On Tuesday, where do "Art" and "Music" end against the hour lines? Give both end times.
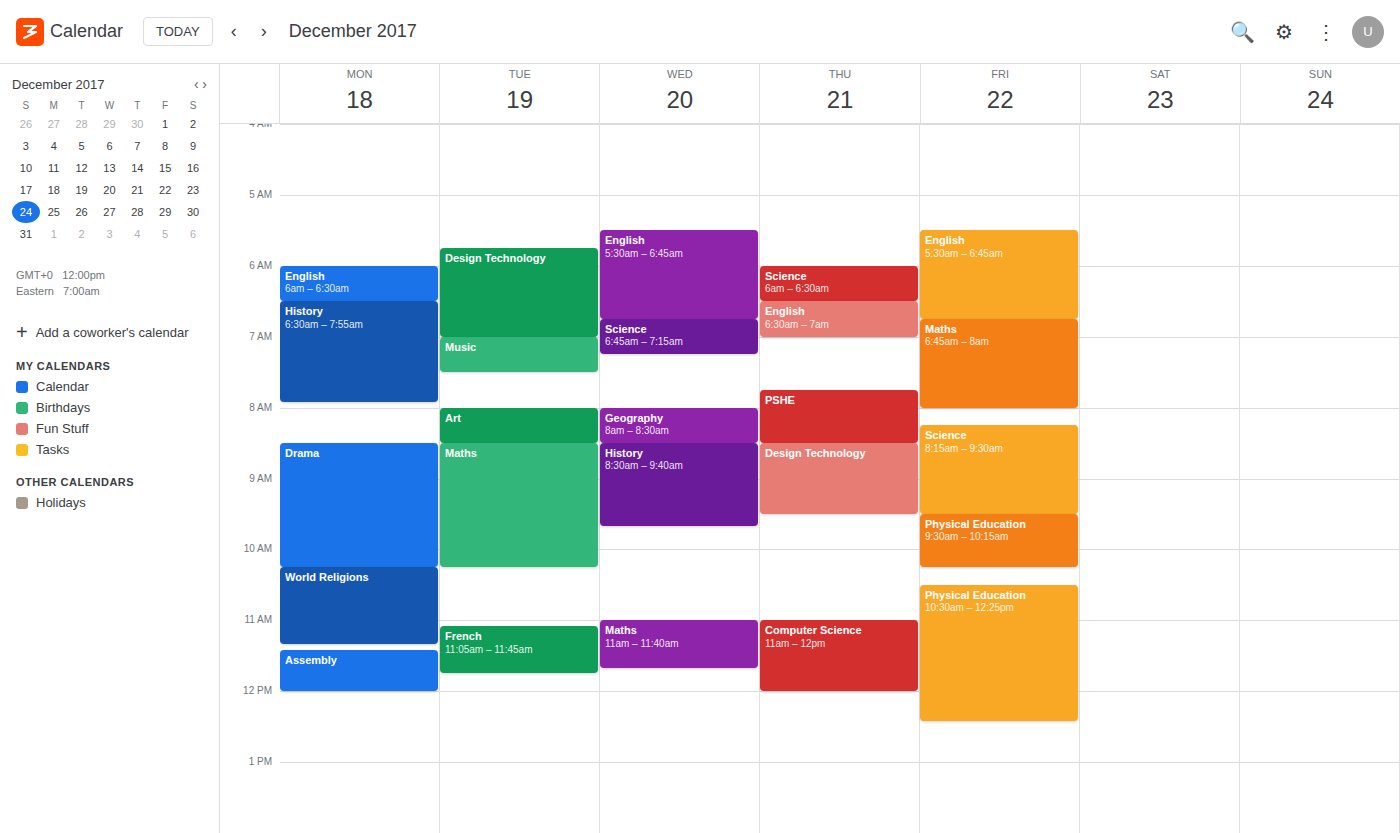
"Art": 8:30 AM, halfway between the 8 AM and 9 AM lines. "Music": 7:30 AM, halfway between the 7 AM and 8 AM lines.